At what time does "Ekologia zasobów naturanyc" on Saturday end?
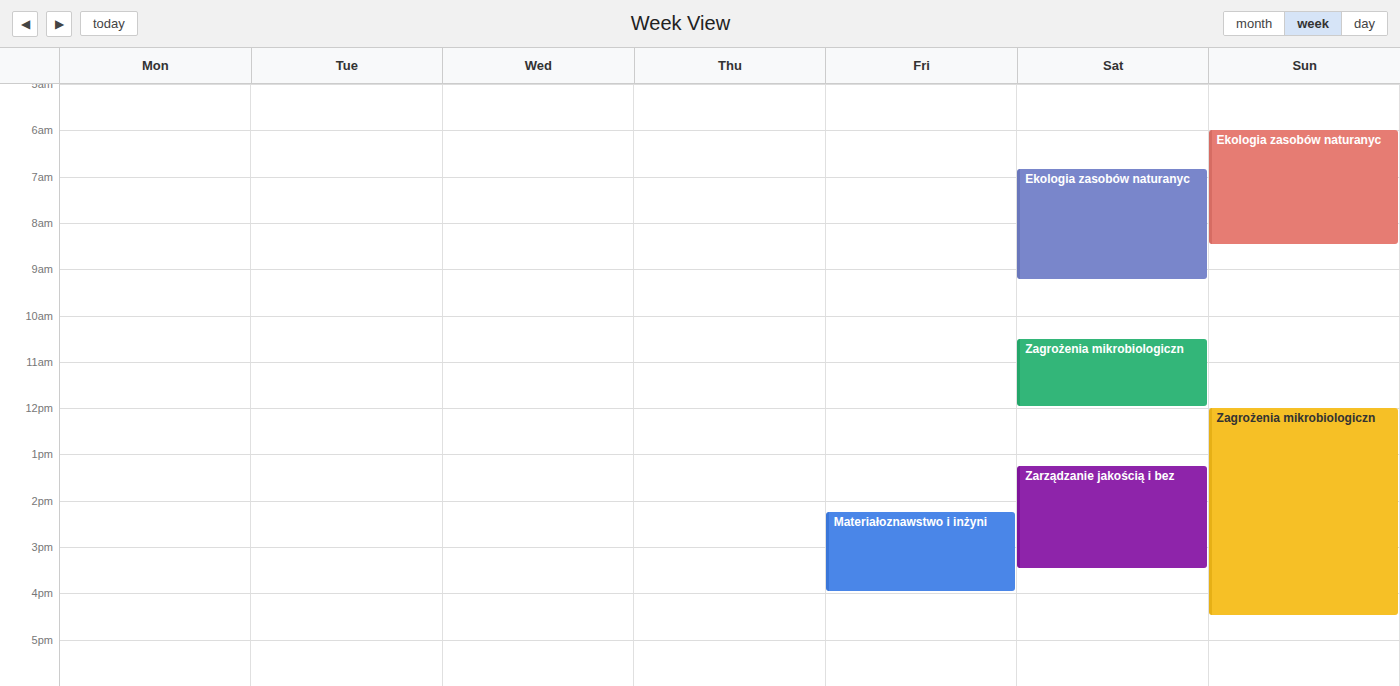
9:15 AM